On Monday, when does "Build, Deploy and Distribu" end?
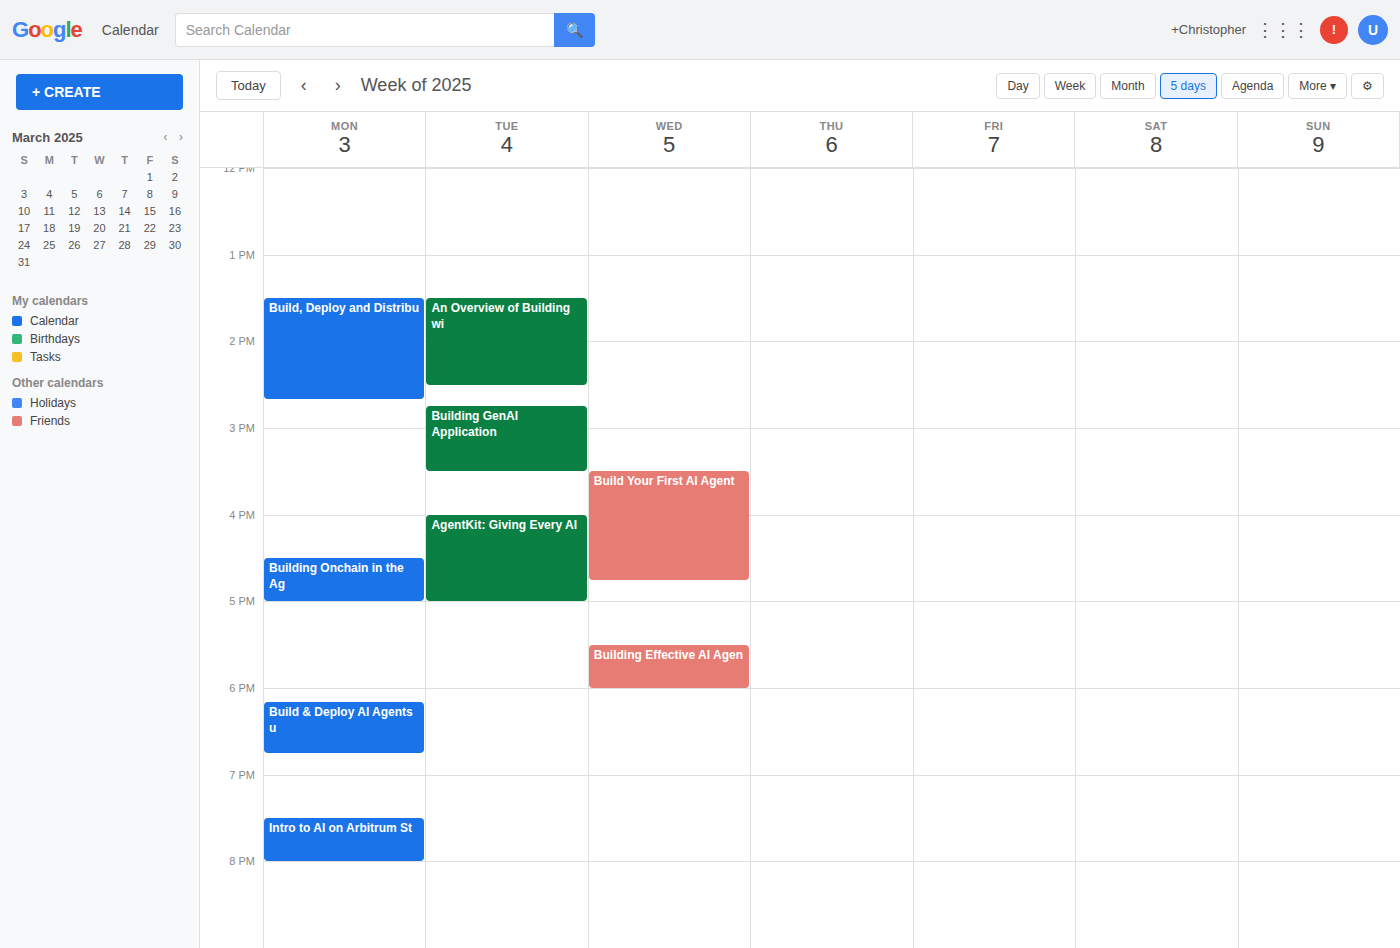
2:40 PM